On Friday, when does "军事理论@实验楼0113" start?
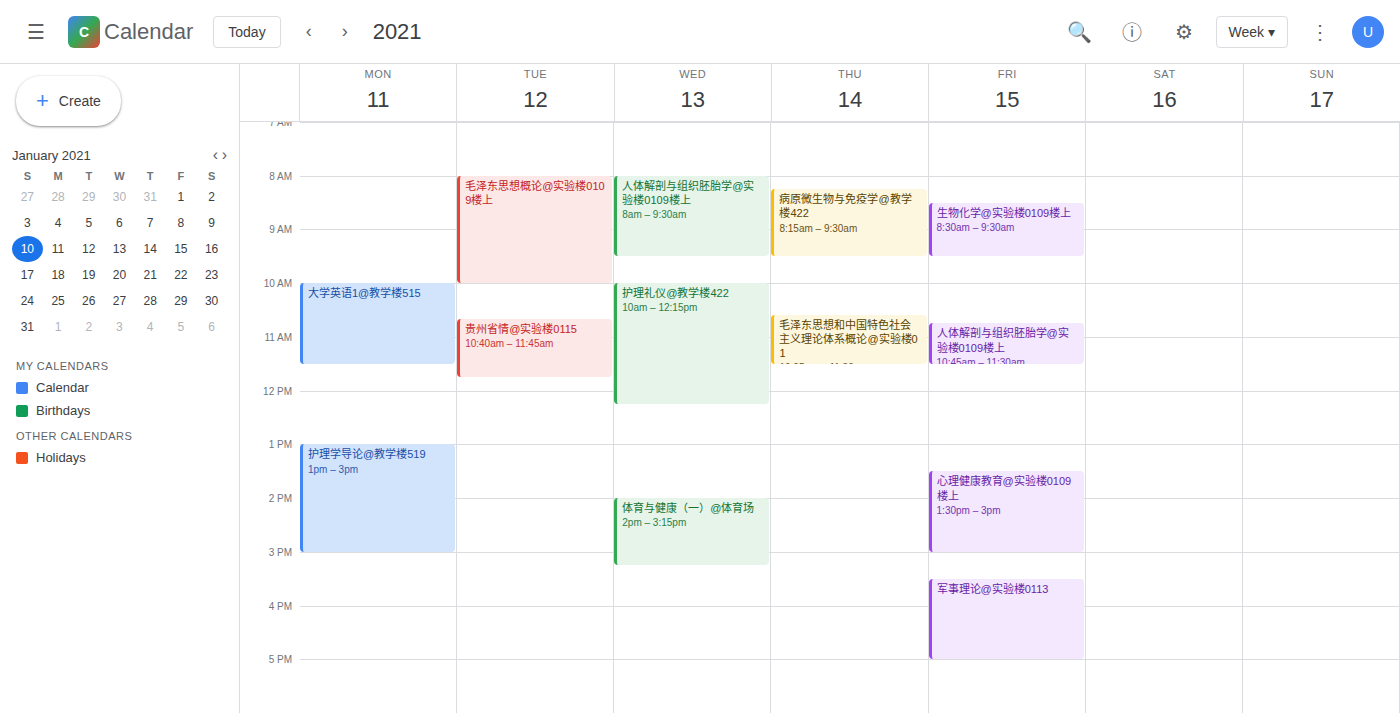
3:30 PM